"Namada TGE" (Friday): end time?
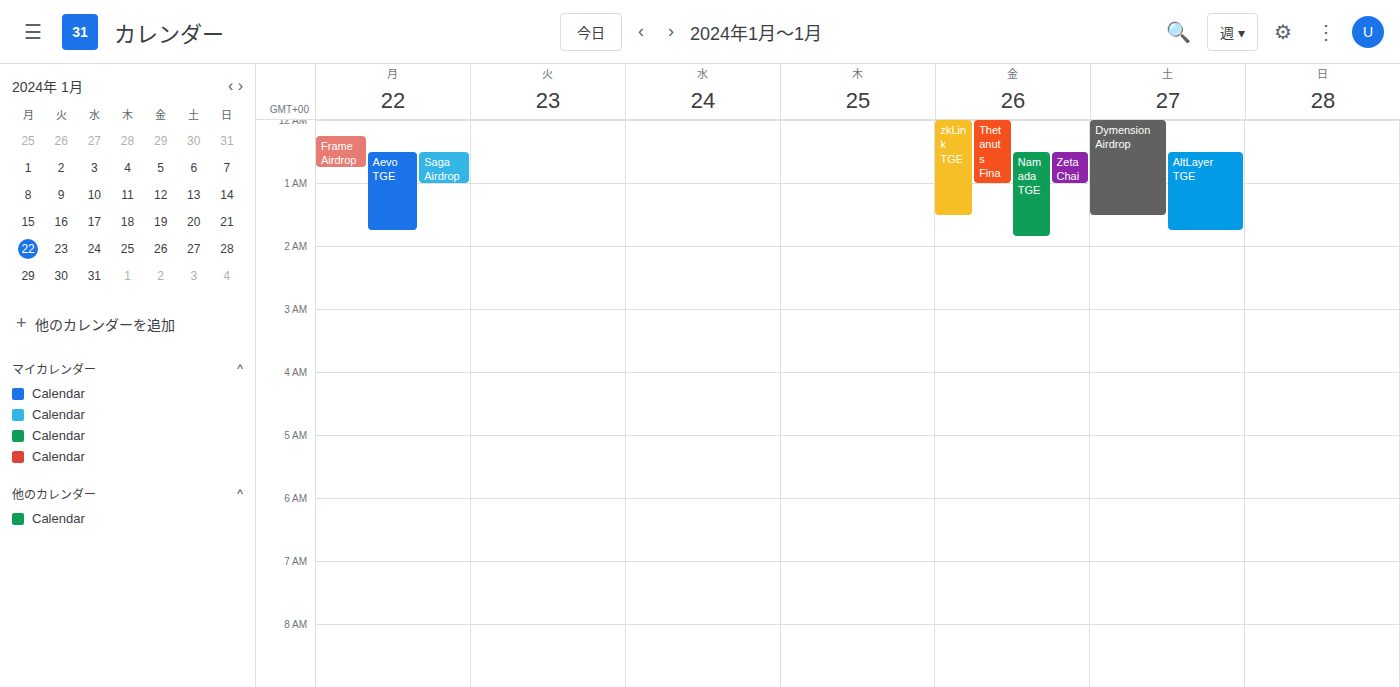
1:50 AM